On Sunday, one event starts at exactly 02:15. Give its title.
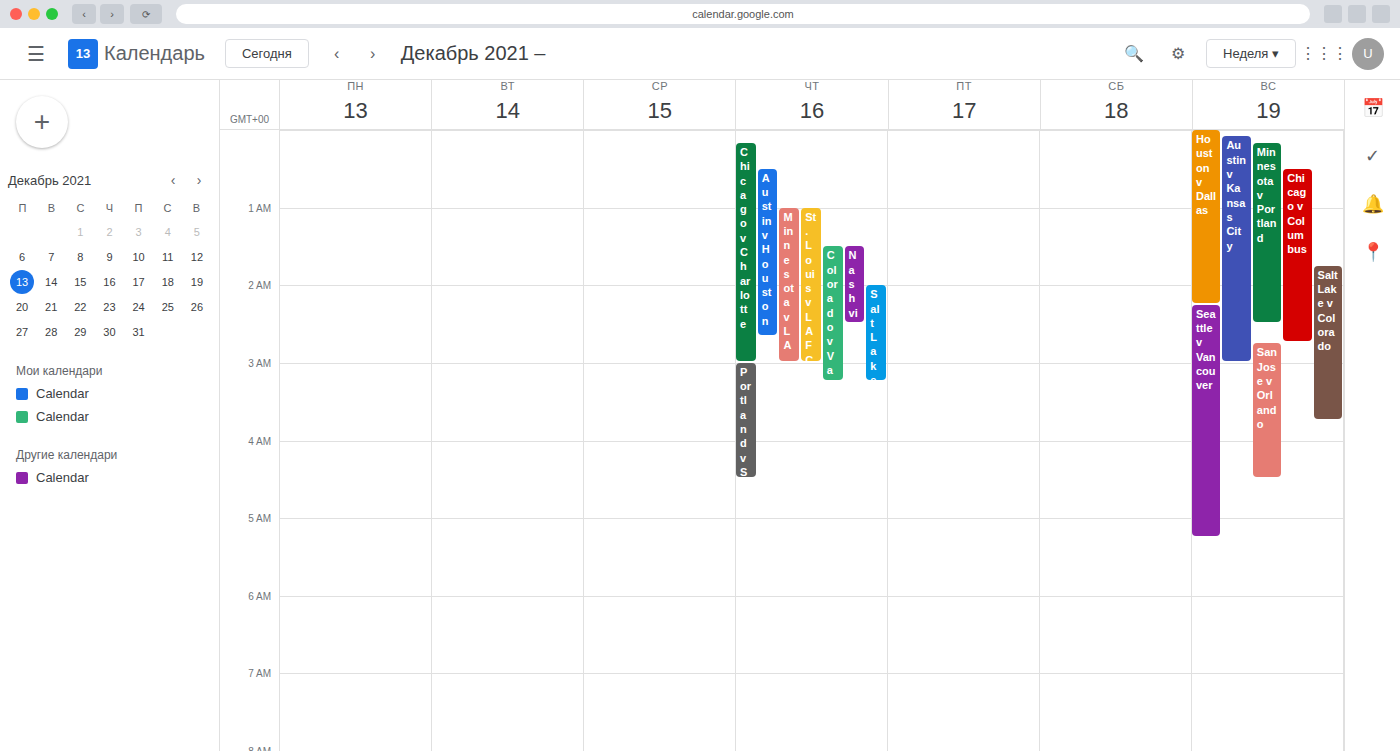
"Seattle v Vancouver"